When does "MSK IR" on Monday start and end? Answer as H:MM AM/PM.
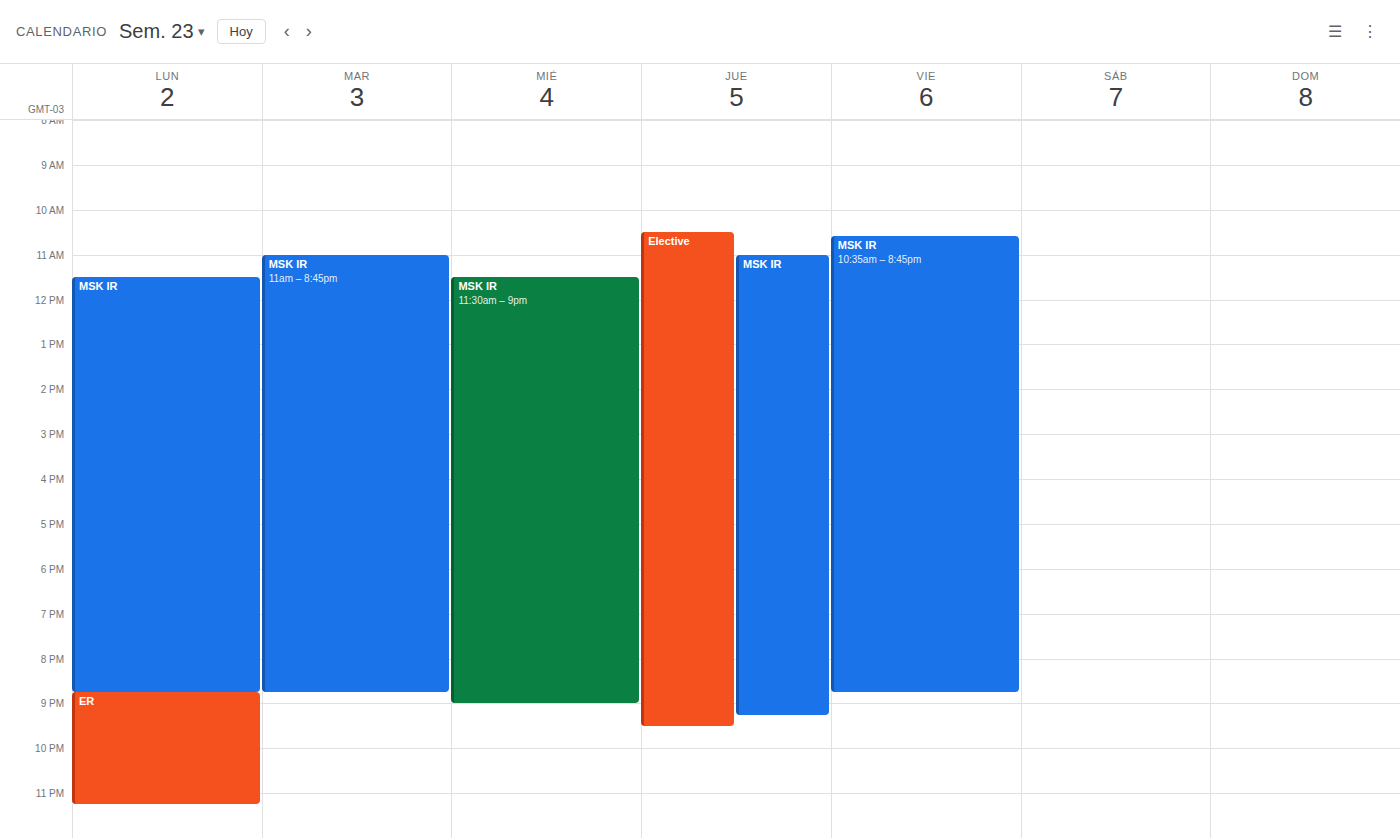
11:30 AM to 8:45 PM